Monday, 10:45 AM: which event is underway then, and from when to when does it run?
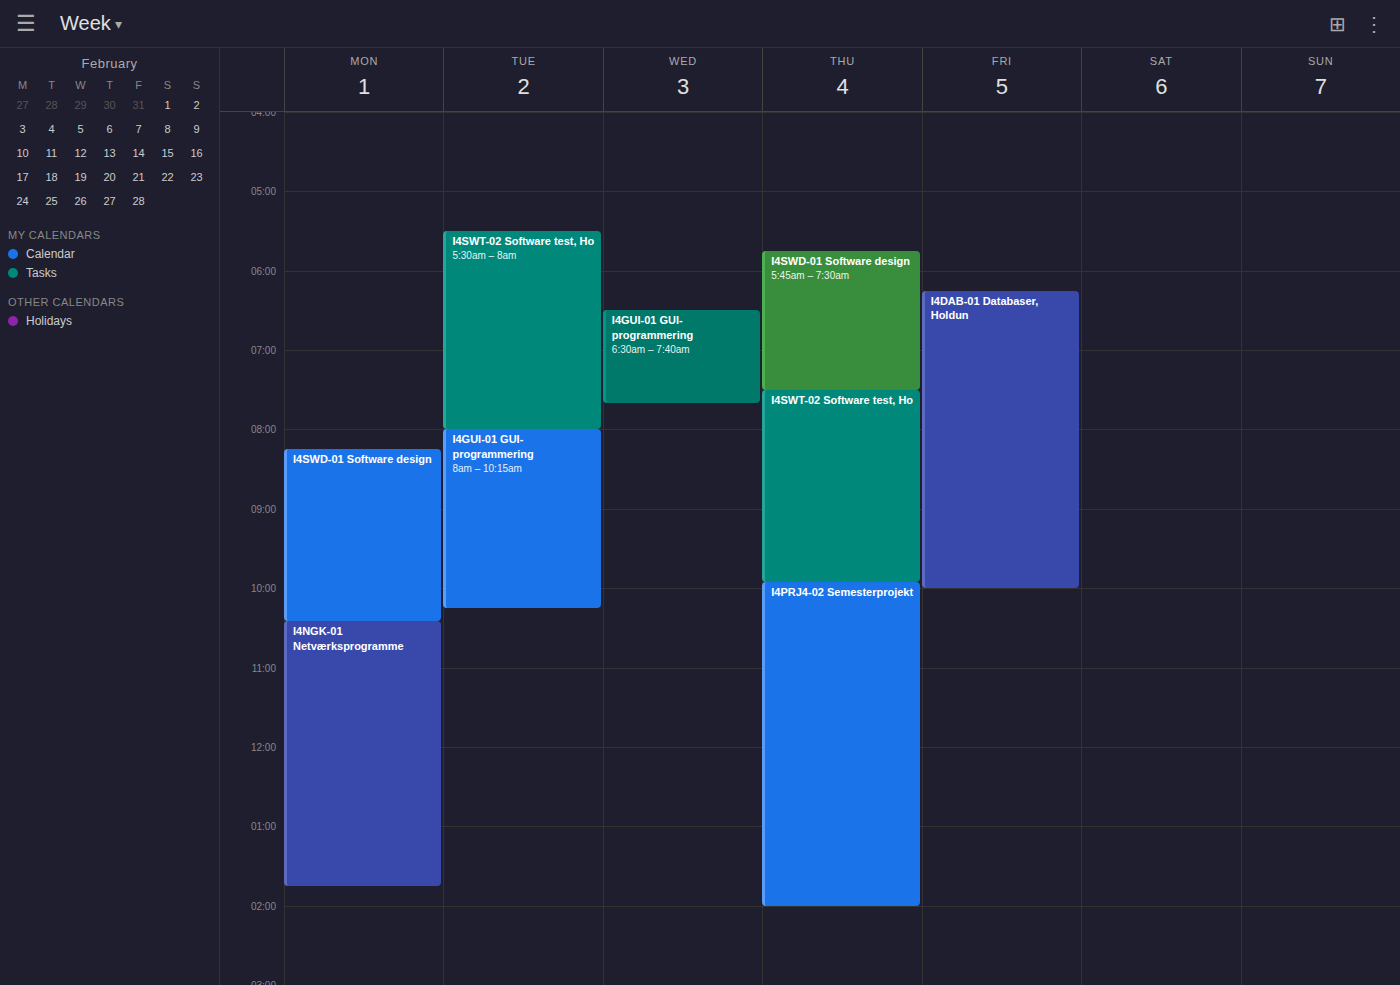
"I4NGK-01 Netværksprogramme", 10:25 AM to 1:45 PM